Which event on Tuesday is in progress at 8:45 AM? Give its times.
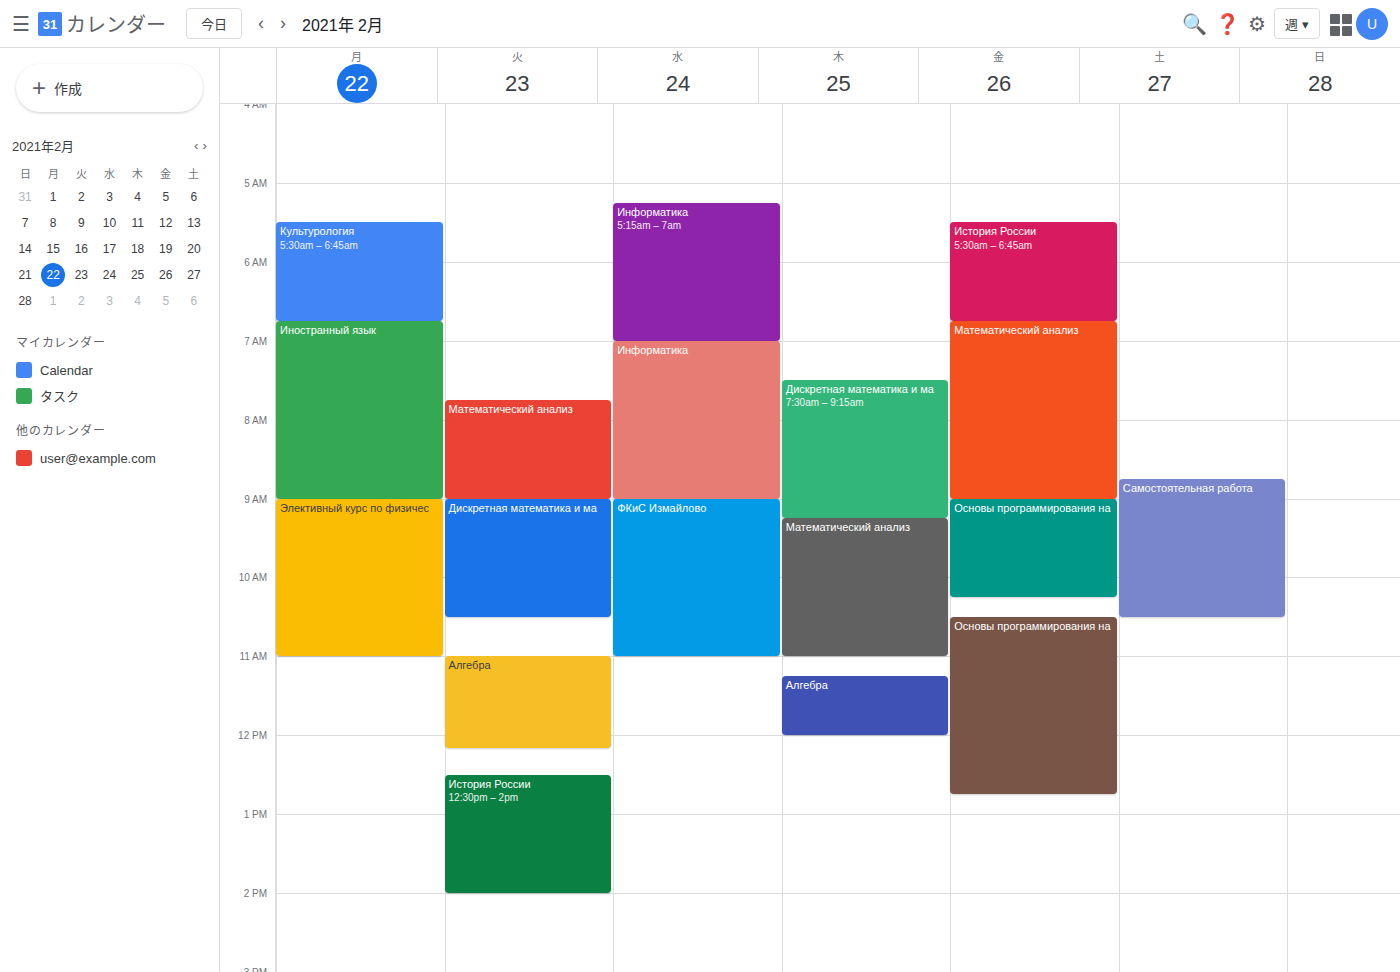
"Математический анализ", 7:45 AM to 9:00 AM